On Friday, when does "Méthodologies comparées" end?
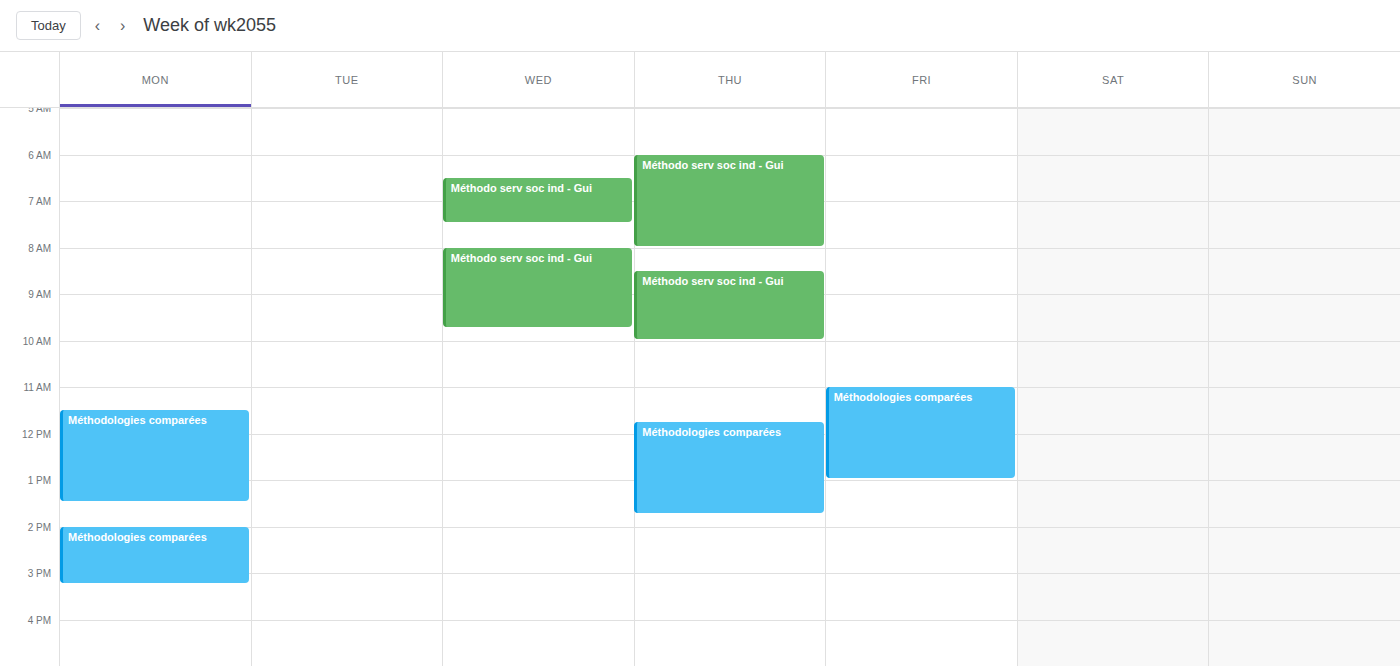
1:00 PM